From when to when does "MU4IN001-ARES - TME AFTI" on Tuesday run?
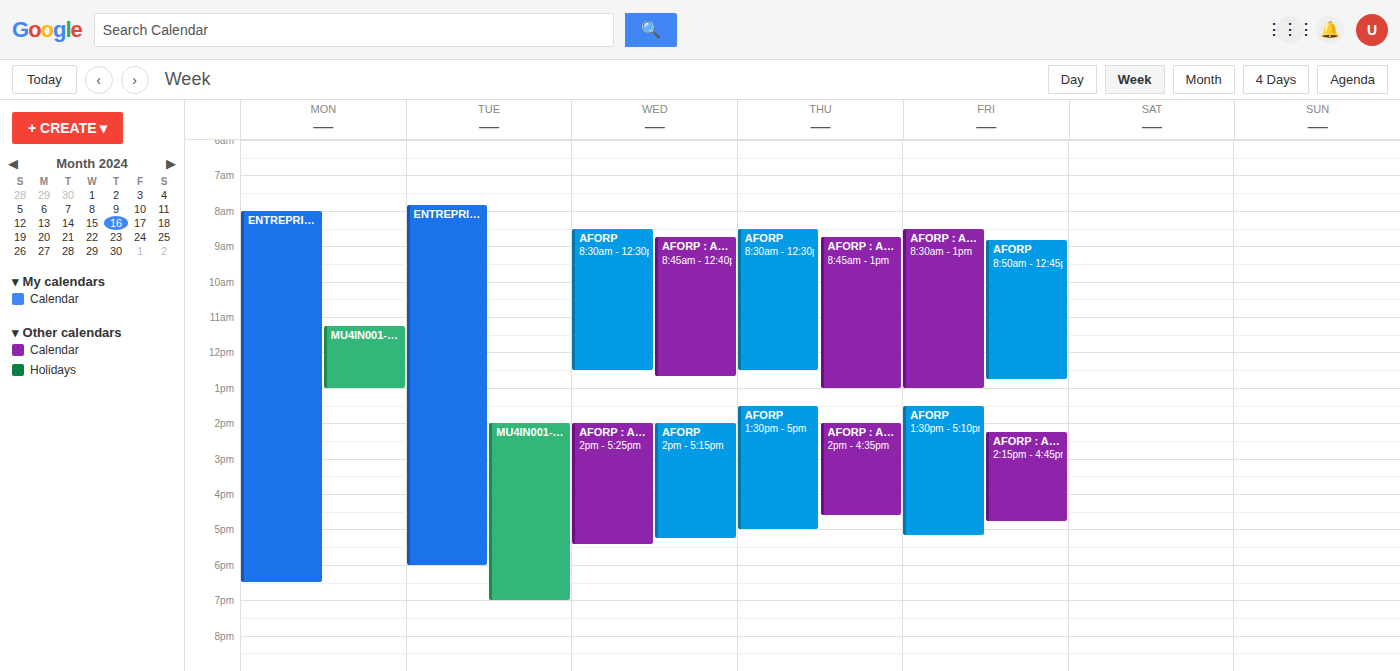
2:00 PM to 7:00 PM